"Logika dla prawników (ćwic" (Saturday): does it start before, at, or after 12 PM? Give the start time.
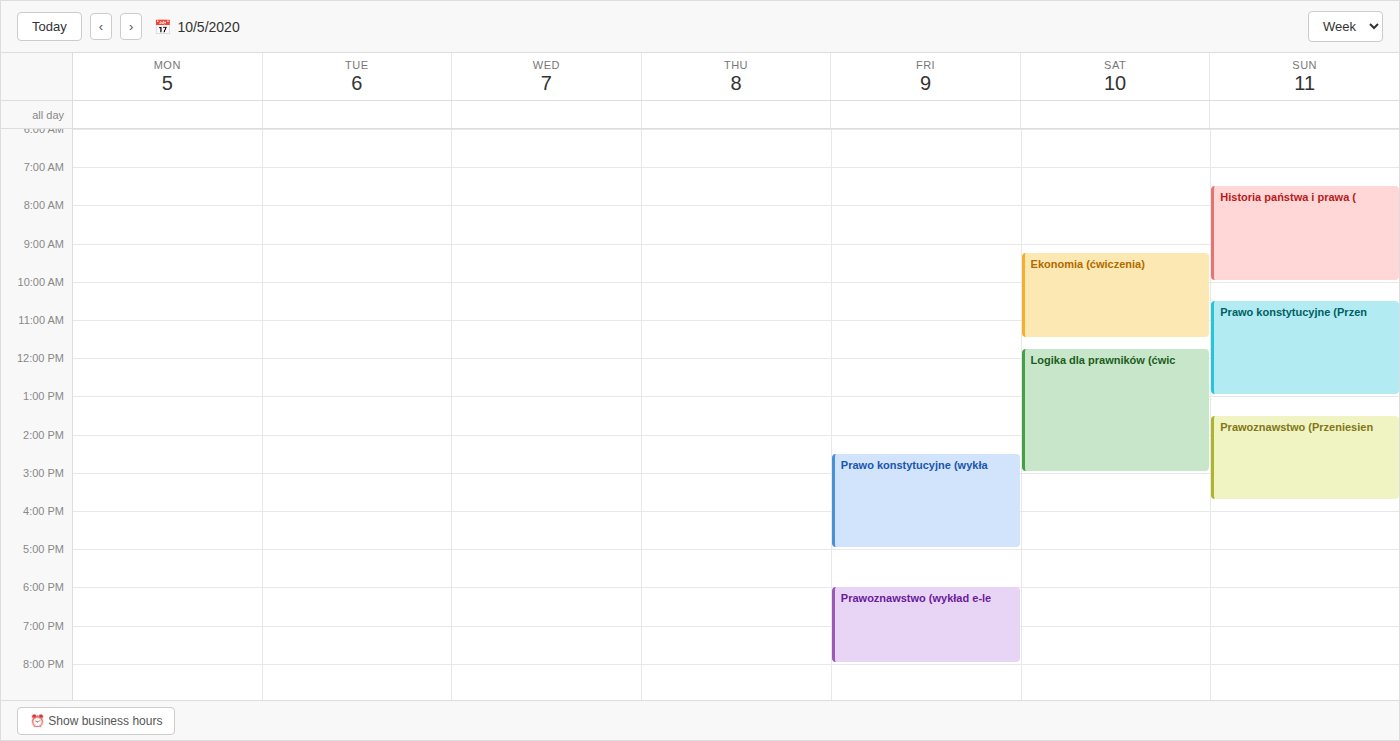
11:45 AM -- before 12 PM, 15 minutes above the 12 PM line.